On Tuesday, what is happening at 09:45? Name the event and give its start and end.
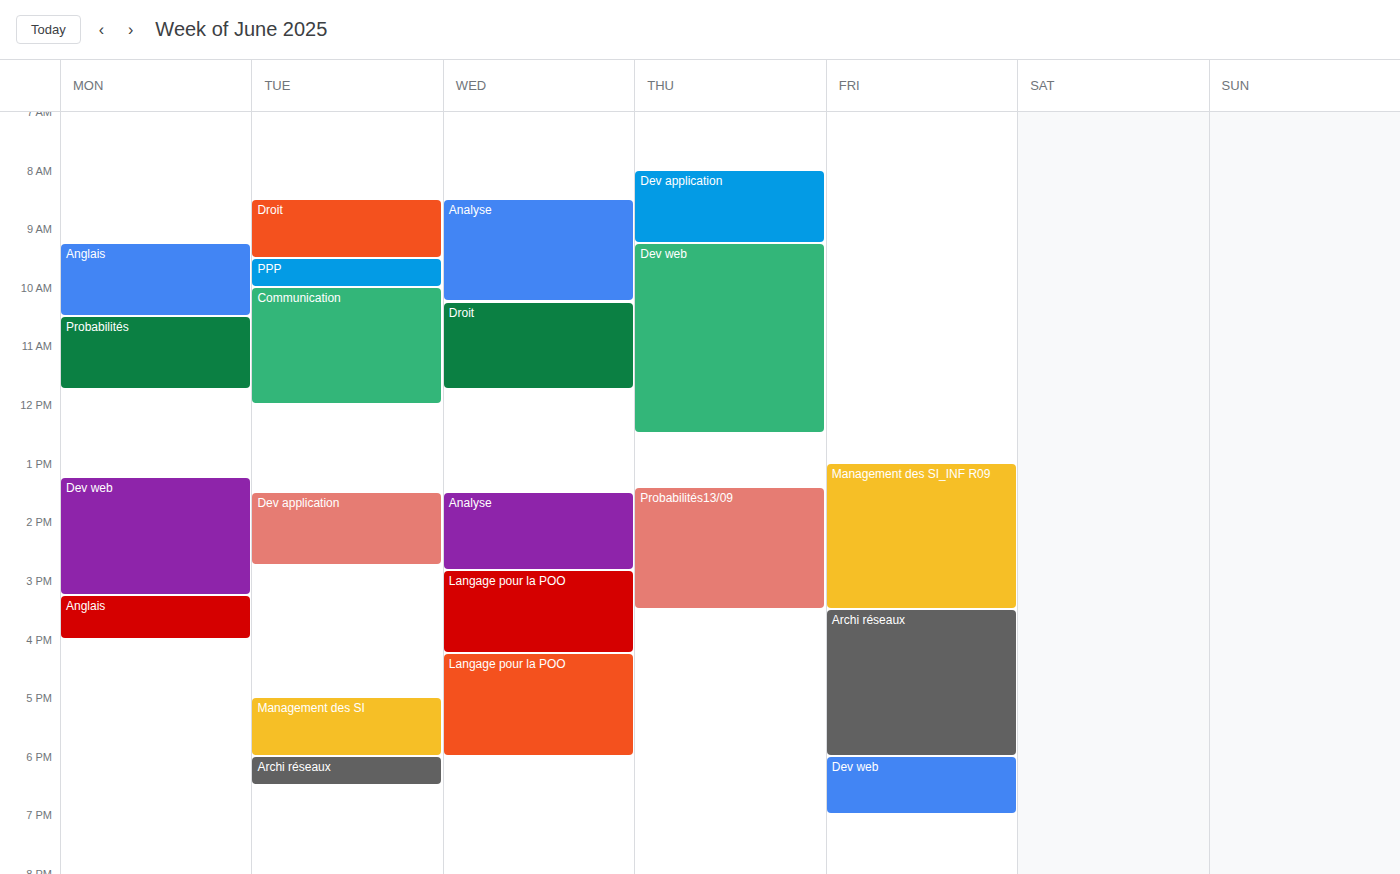
"PPP", 09:30 to 10:00